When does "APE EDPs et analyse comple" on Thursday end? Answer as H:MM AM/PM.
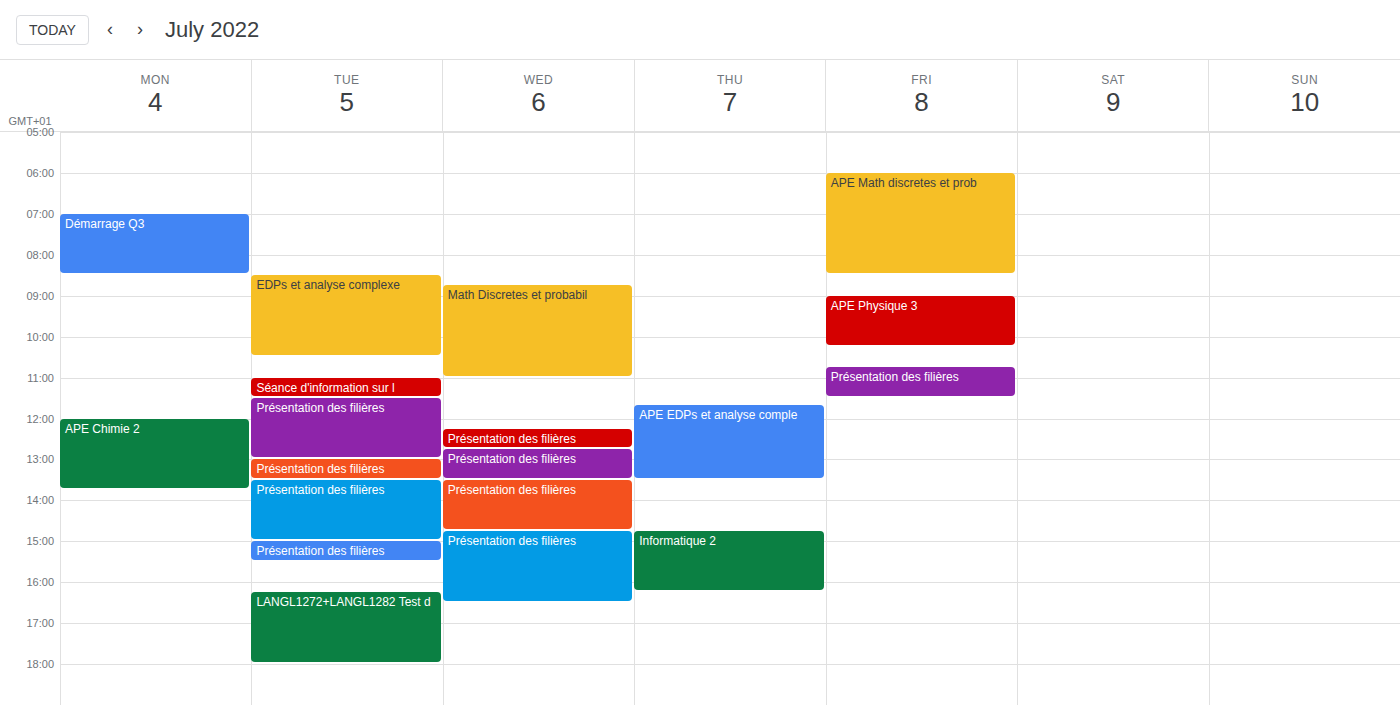
1:30 PM